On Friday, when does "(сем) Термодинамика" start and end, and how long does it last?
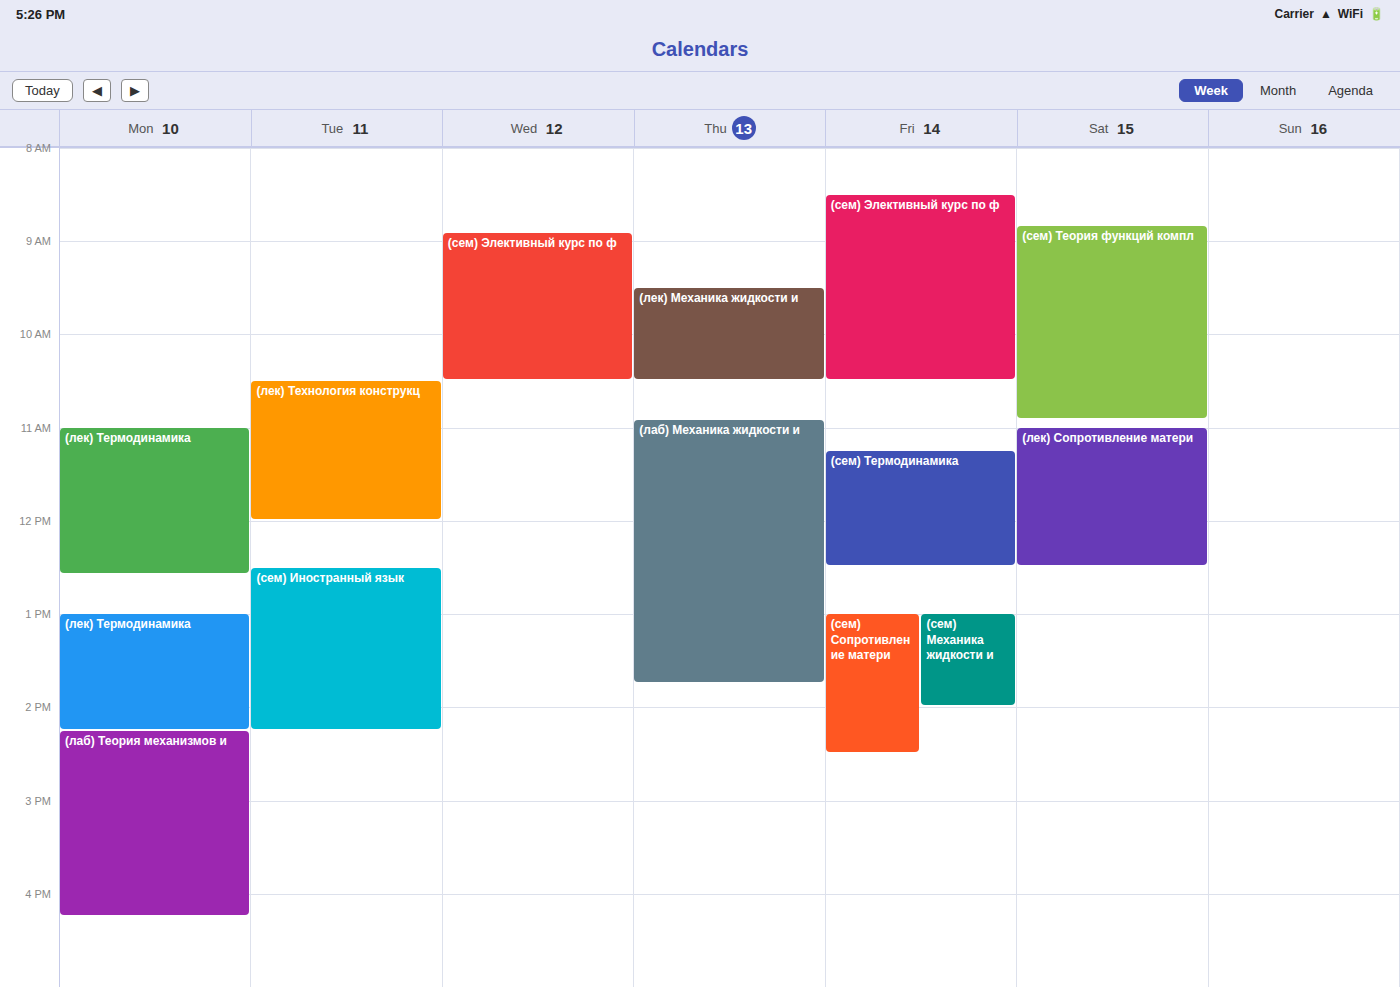
11:15 AM to 12:30 PM, 1 hour 15 minutes